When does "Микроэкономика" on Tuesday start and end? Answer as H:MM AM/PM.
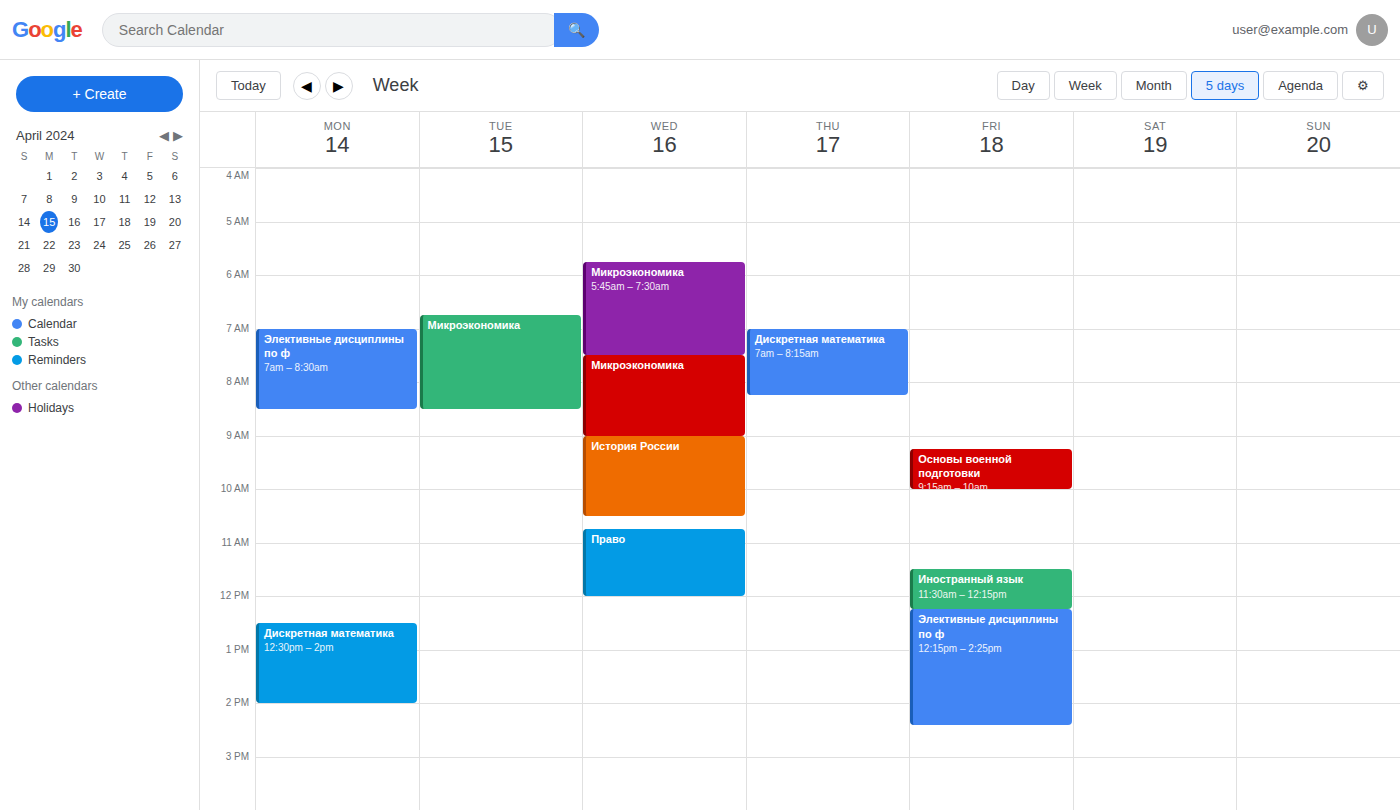
6:45 AM to 8:30 AM